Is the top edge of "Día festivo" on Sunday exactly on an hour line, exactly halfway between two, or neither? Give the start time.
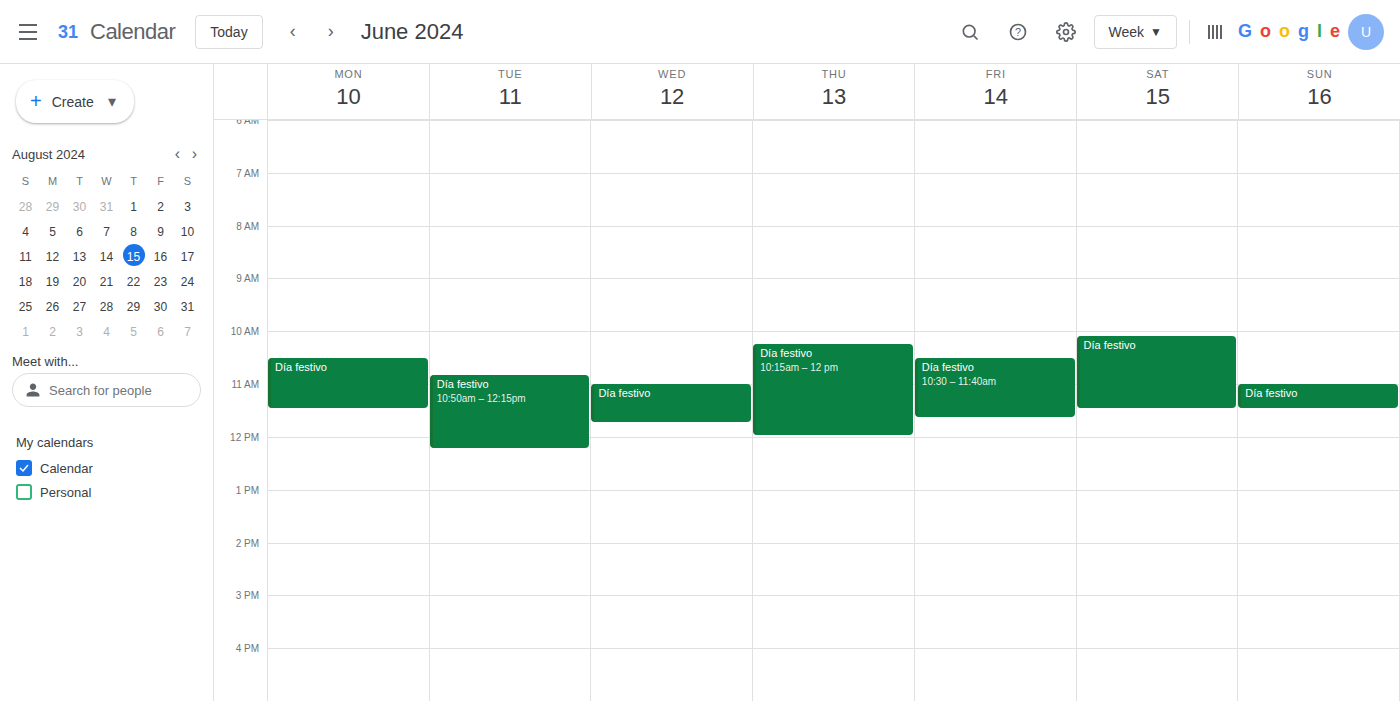
11:00 AM -- exactly on the 11 AM line.